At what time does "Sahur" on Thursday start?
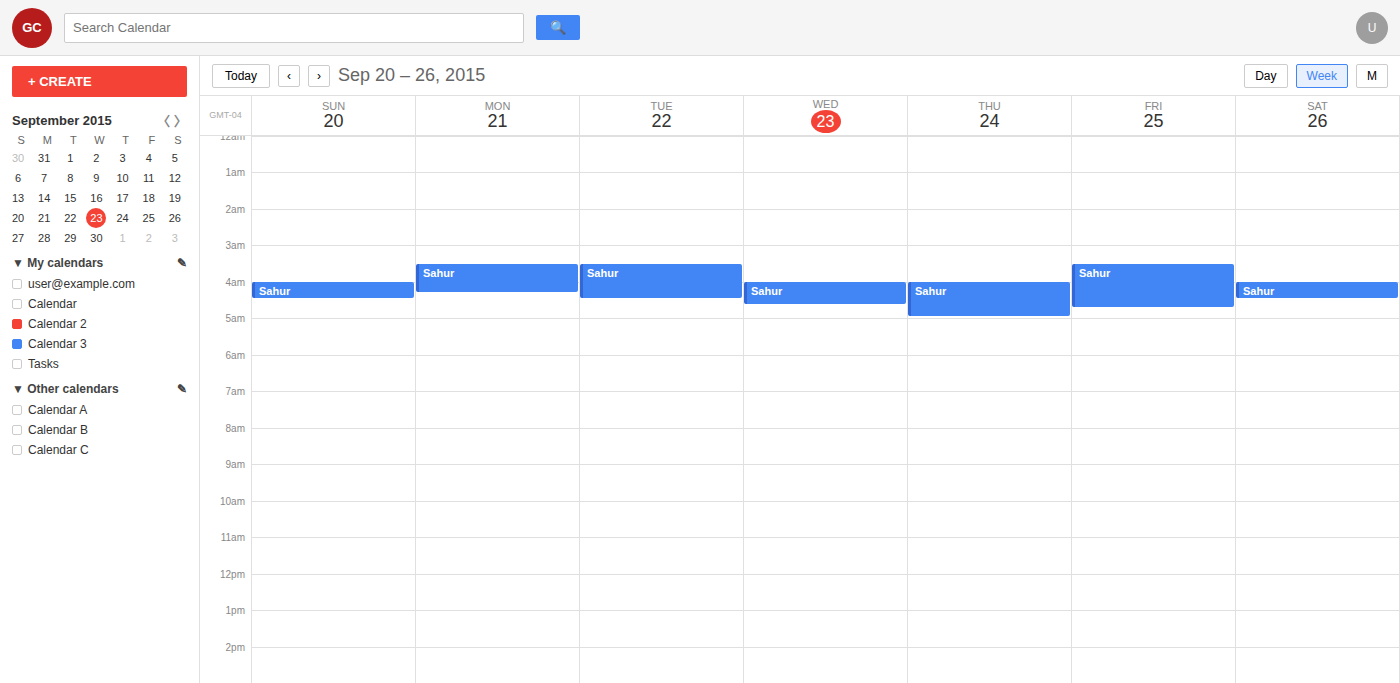
04:00